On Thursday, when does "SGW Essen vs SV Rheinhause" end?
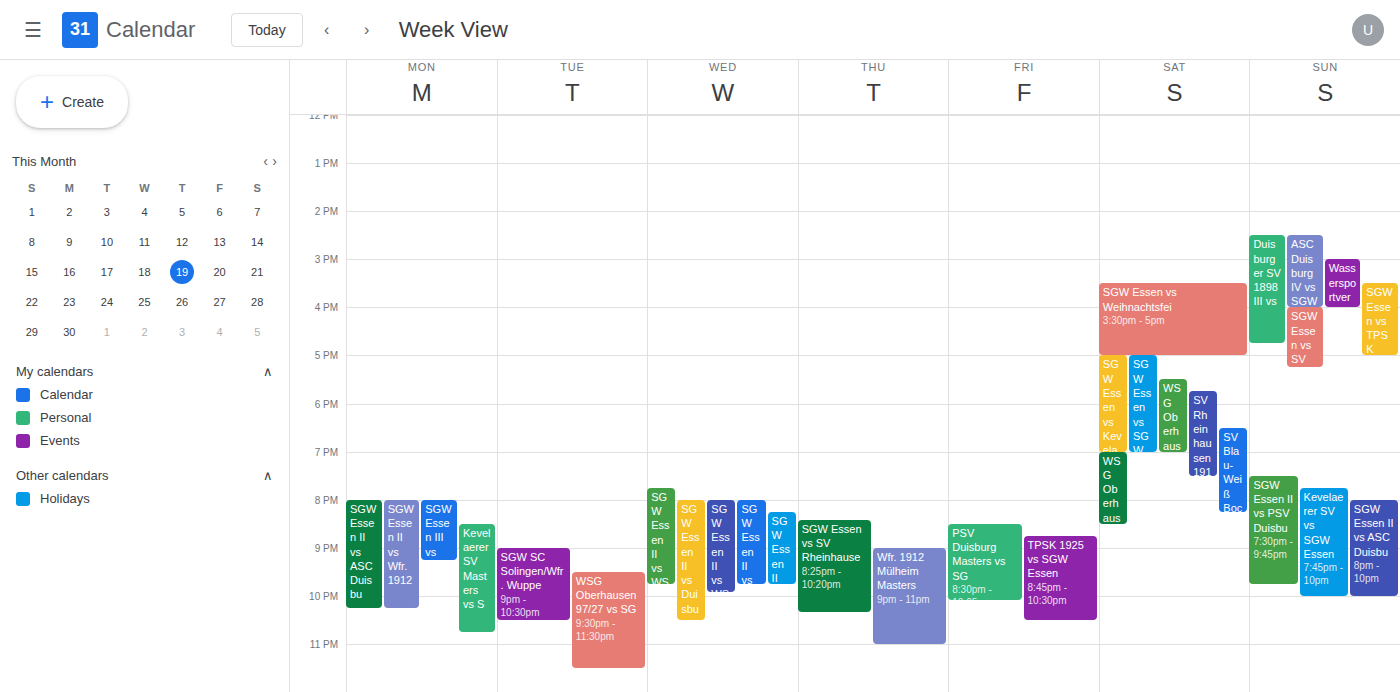
10:20 PM